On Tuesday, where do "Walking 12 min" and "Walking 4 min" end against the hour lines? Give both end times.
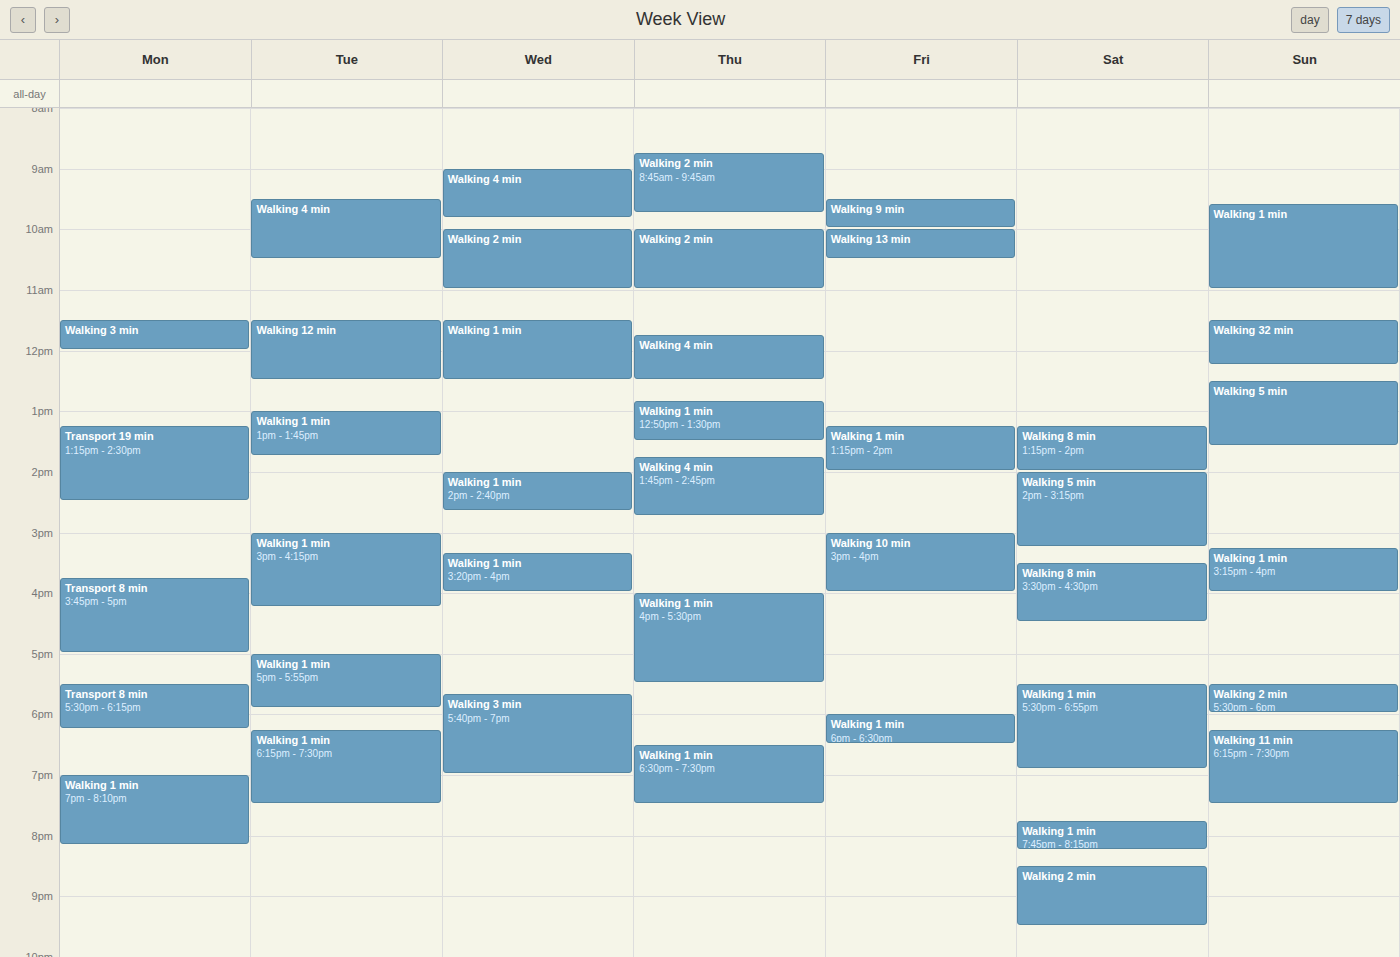
"Walking 12 min": 12:30 PM, halfway between the 12 PM and 1 PM lines. "Walking 4 min": 10:30 AM, halfway between the 10 AM and 11 AM lines.